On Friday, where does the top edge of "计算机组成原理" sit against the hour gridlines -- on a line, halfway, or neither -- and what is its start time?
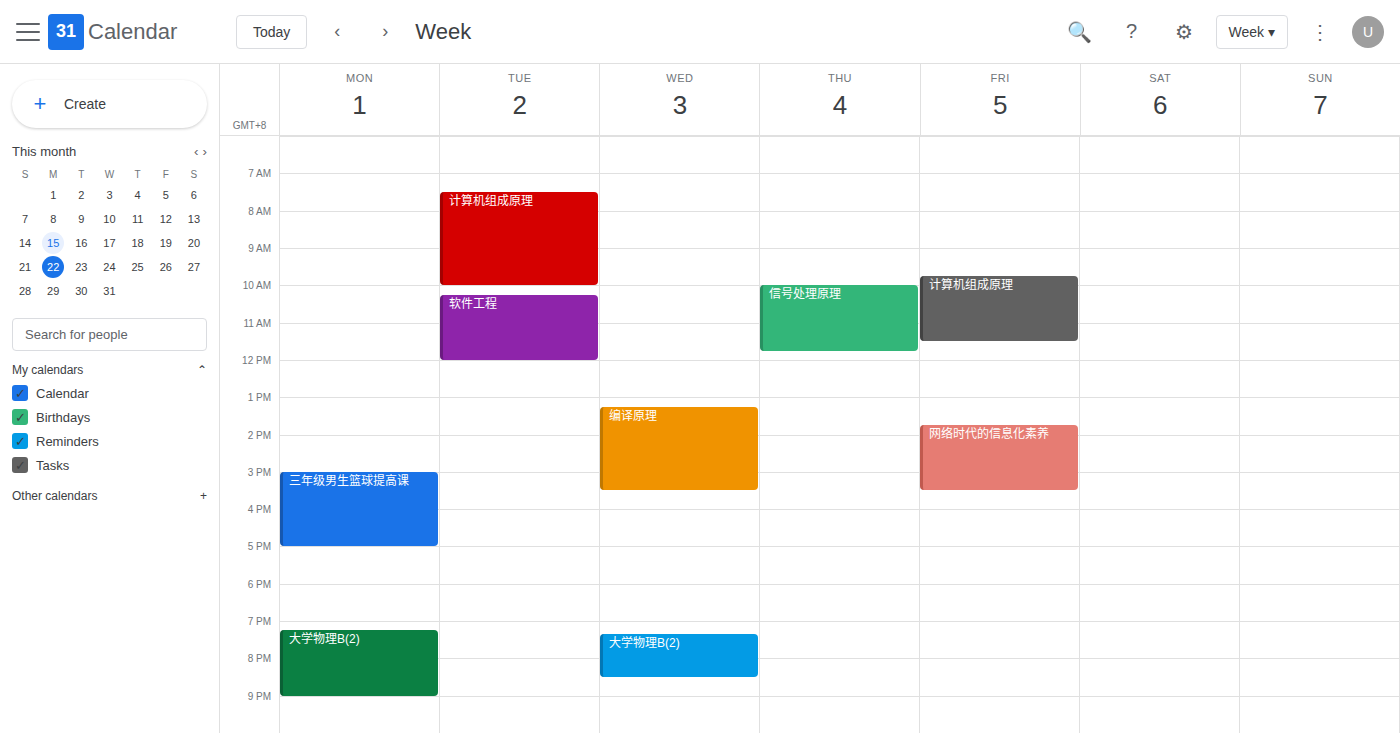
9:45 AM -- neither: three quarters of the way from the 9 AM line to the 10 AM line.